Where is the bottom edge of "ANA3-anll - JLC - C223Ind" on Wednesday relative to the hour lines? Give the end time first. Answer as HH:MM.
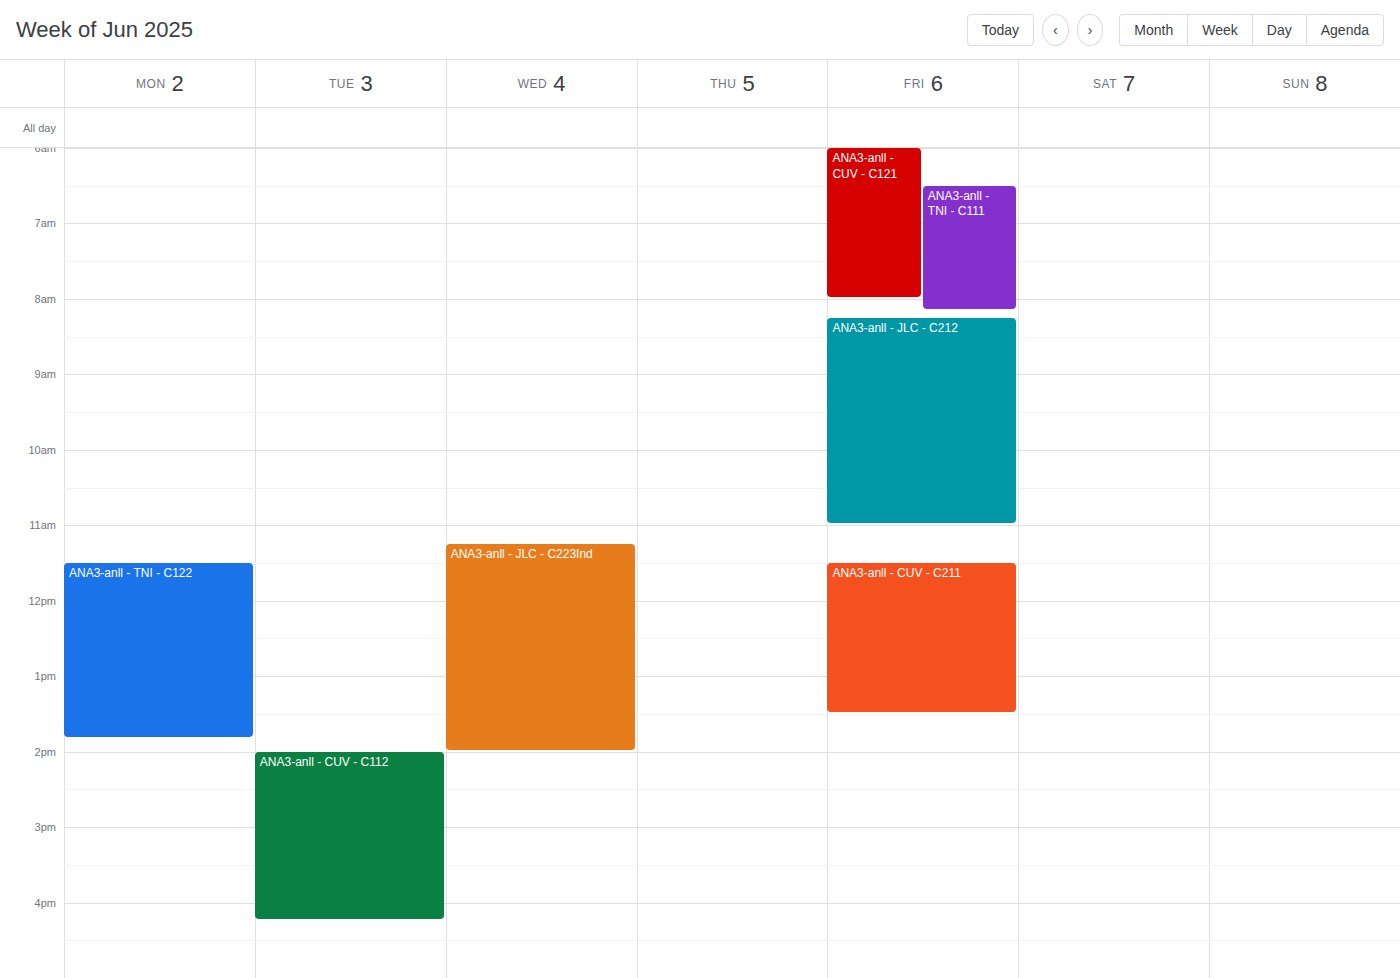
14:00 -- exactly on the 14:00 line.